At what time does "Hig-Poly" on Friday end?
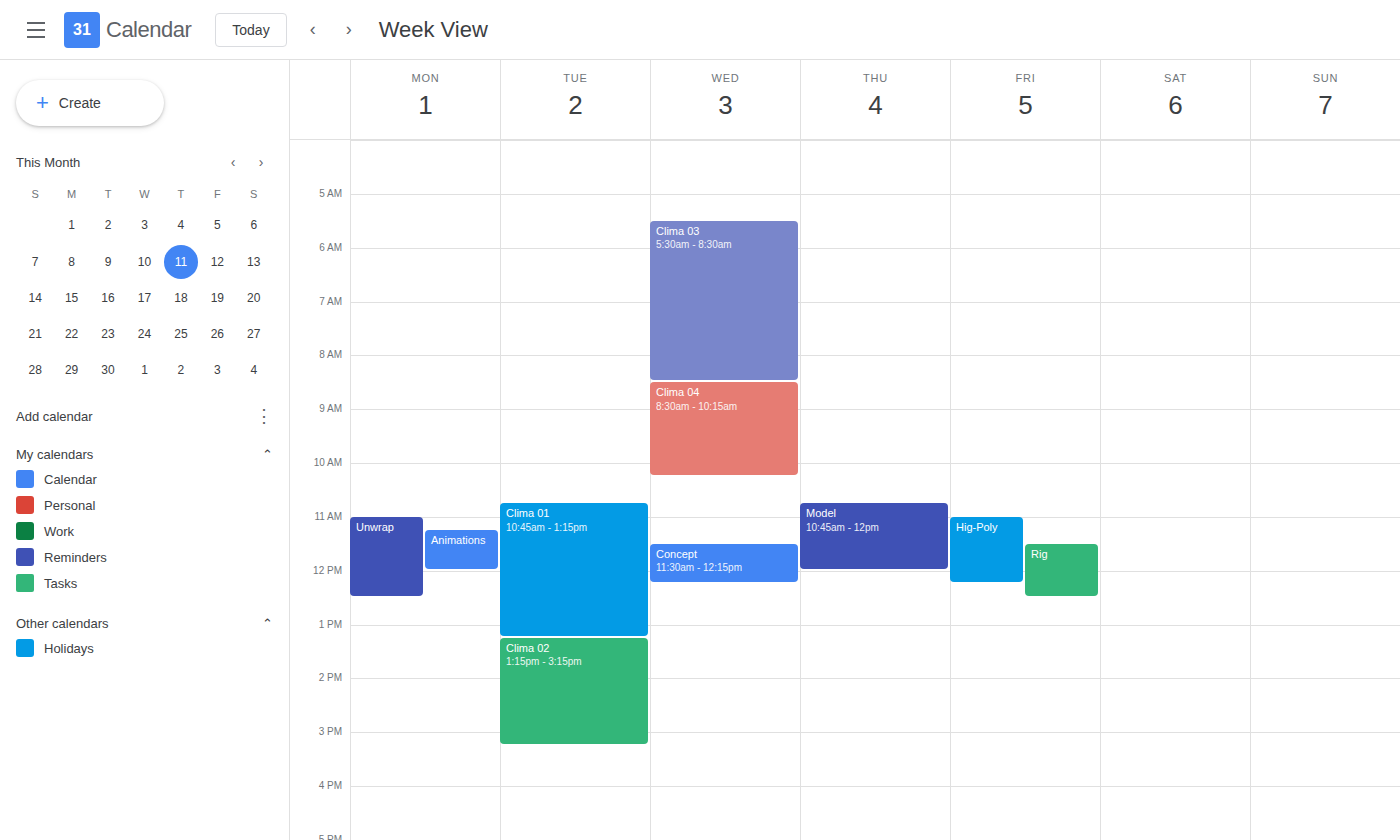
12:15 PM